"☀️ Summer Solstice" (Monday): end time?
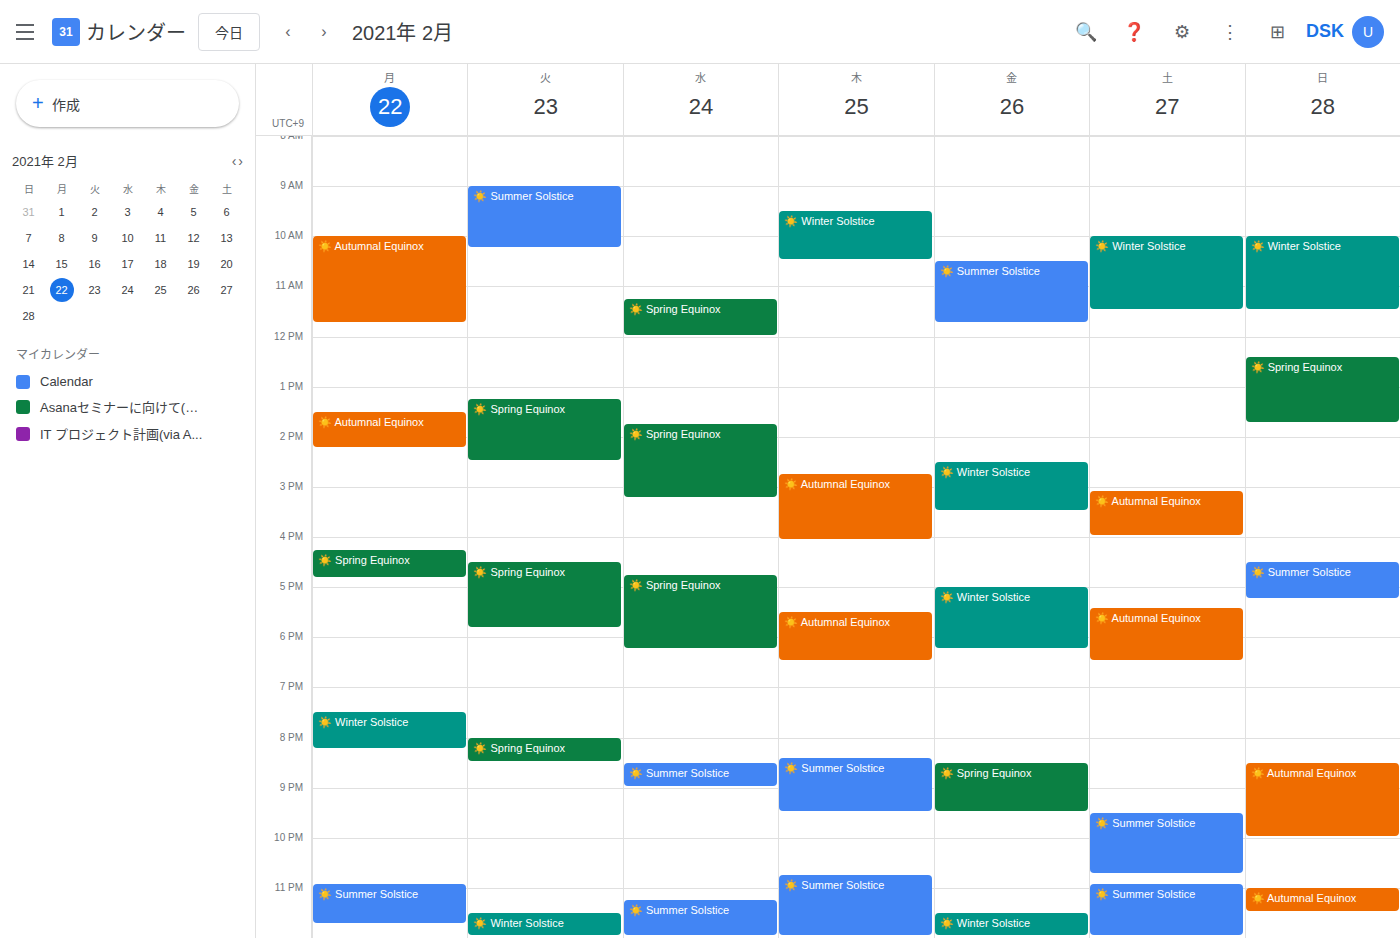
11:45 PM